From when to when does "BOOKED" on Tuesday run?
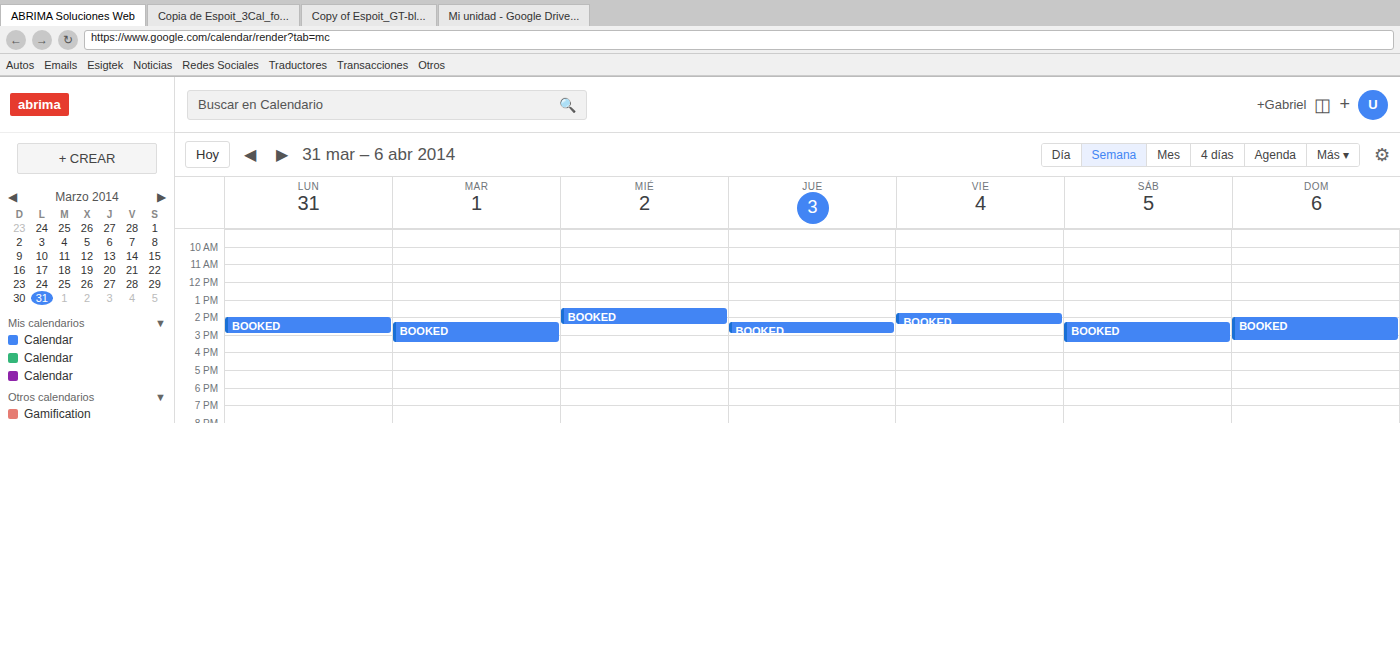
2:15 PM to 3:30 PM